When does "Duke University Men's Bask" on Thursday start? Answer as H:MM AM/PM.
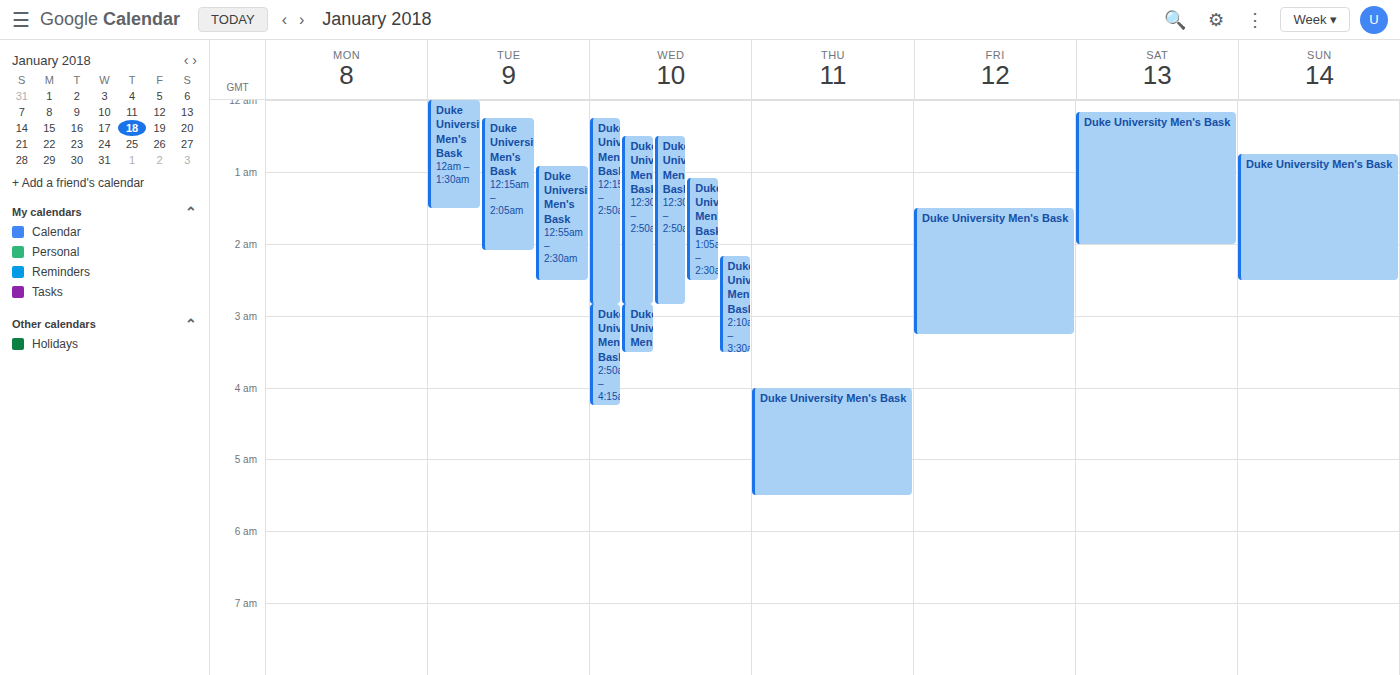
4:00 AM